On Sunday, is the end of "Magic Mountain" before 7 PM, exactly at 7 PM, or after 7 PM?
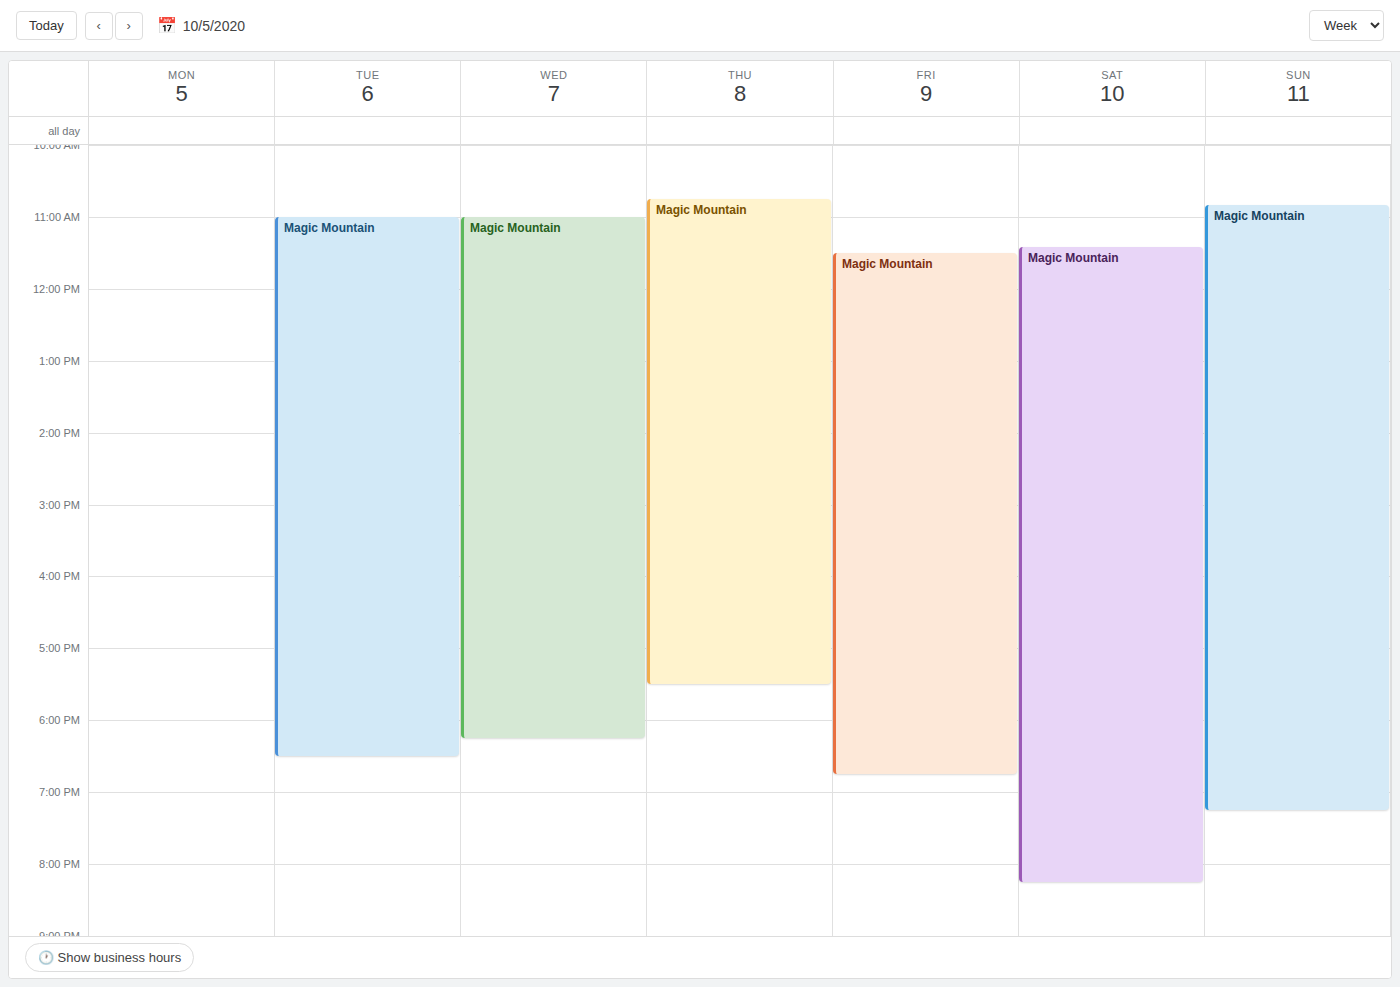
7:15 PM -- after 7 PM, 15 minutes below the 7 PM line.